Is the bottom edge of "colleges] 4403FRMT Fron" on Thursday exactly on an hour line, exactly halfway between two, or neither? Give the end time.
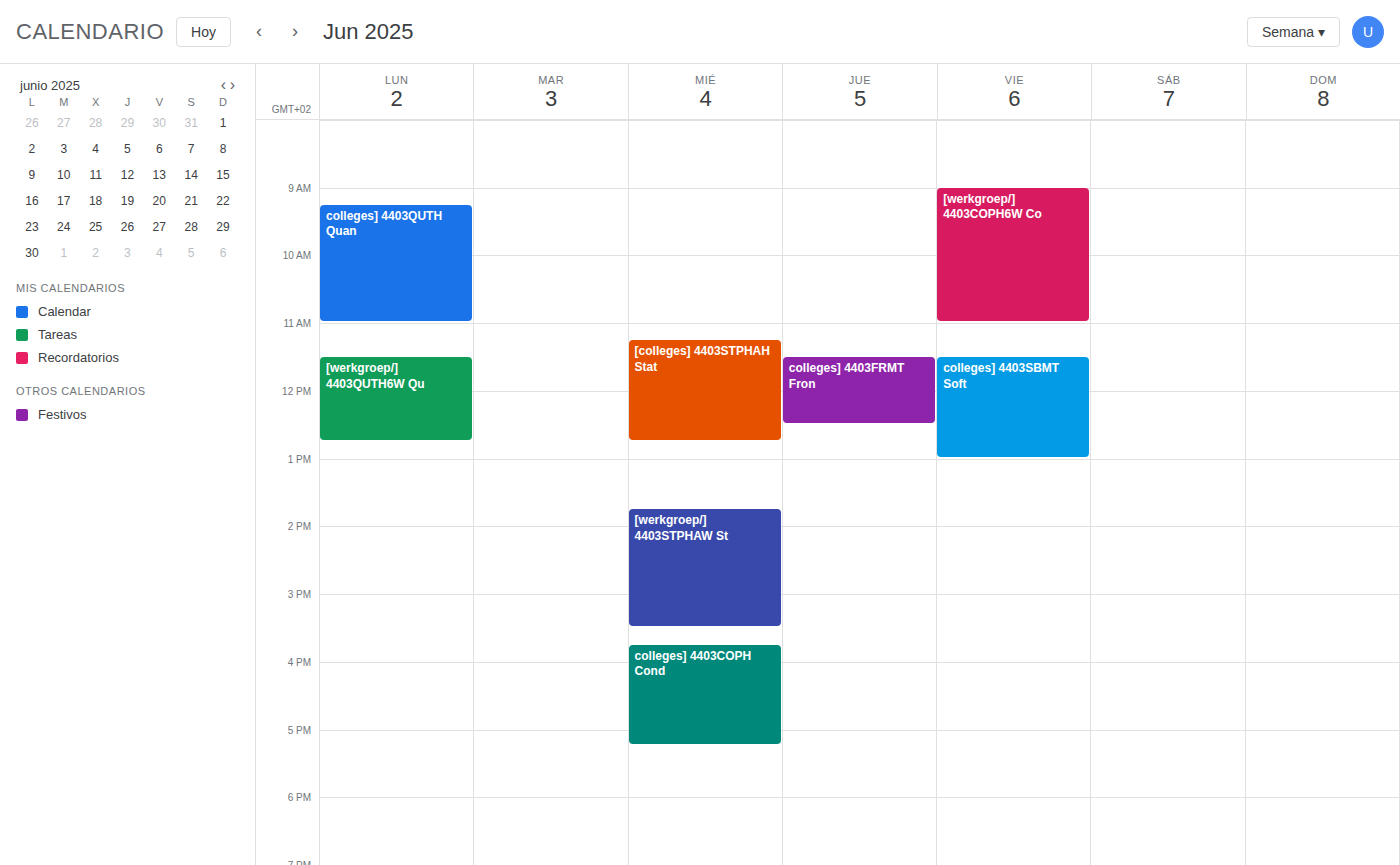
12:30 PM -- halfway between the 12 PM and 1 PM lines.